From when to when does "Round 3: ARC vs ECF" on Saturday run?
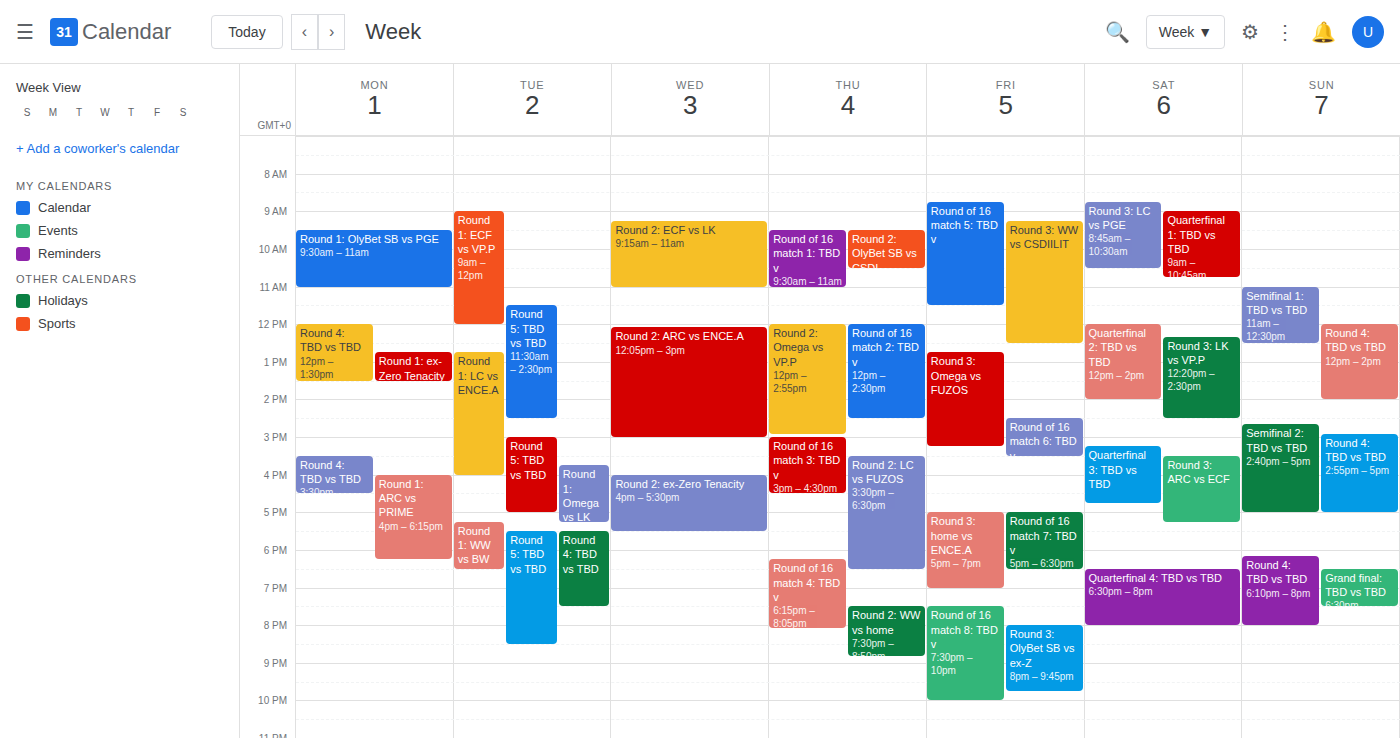
3:30 PM to 5:15 PM